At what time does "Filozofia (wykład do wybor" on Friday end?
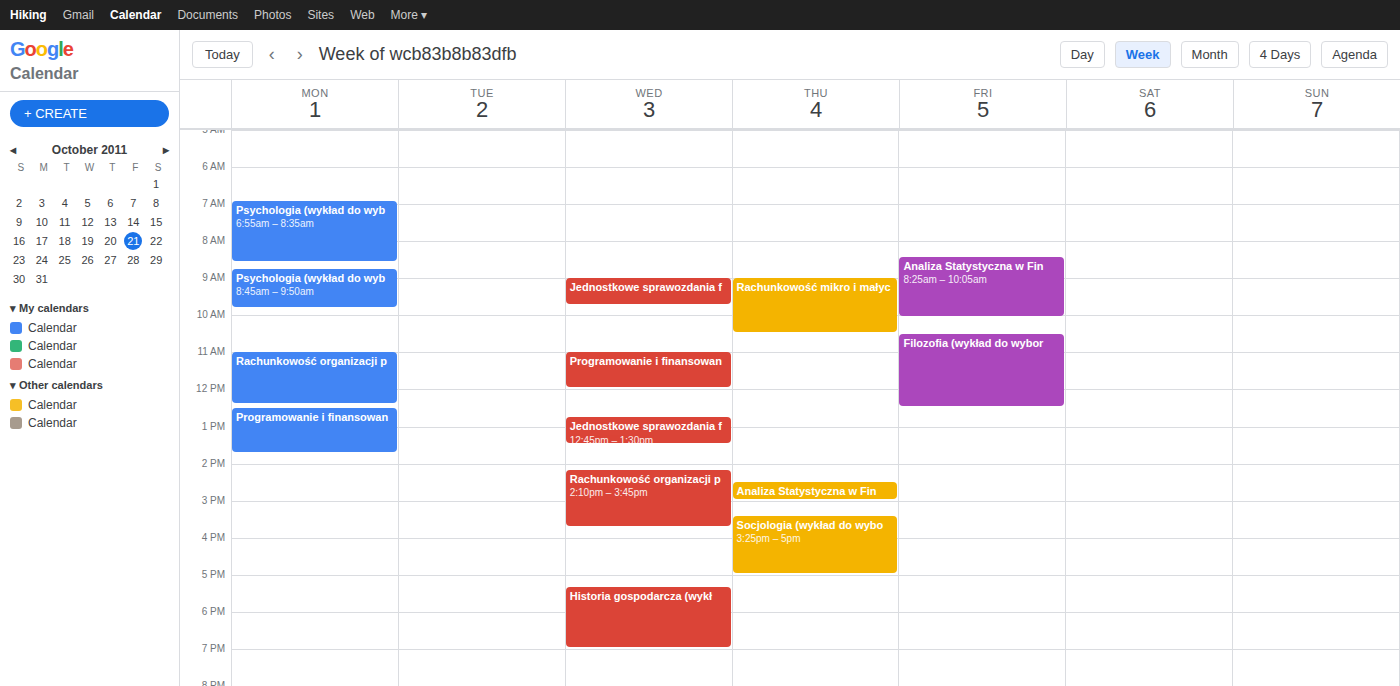
12:30 PM